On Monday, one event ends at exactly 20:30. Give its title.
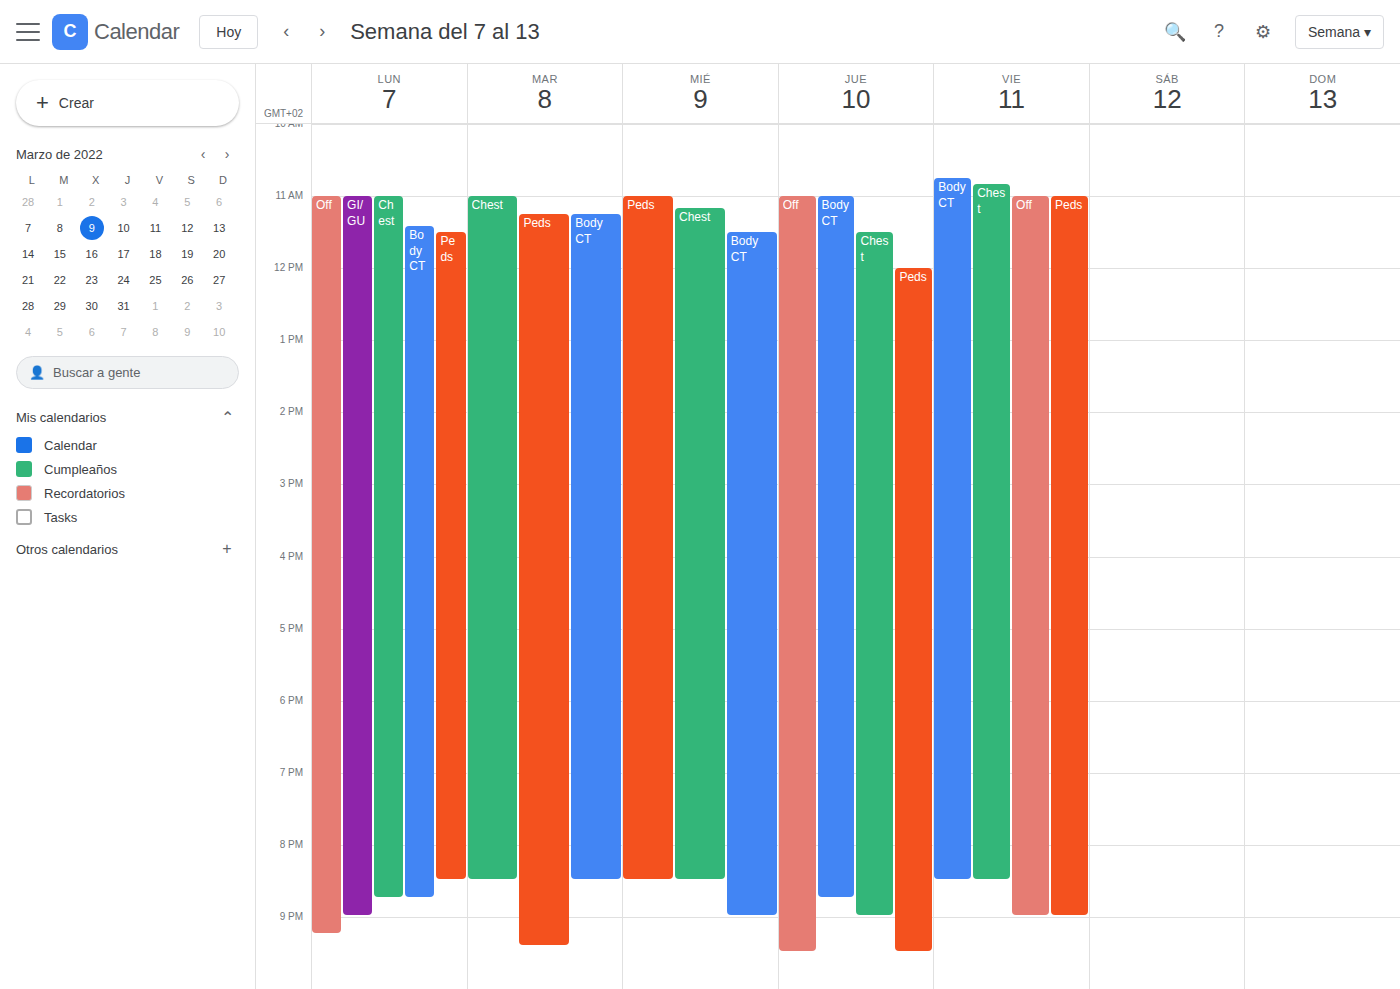
"Peds"